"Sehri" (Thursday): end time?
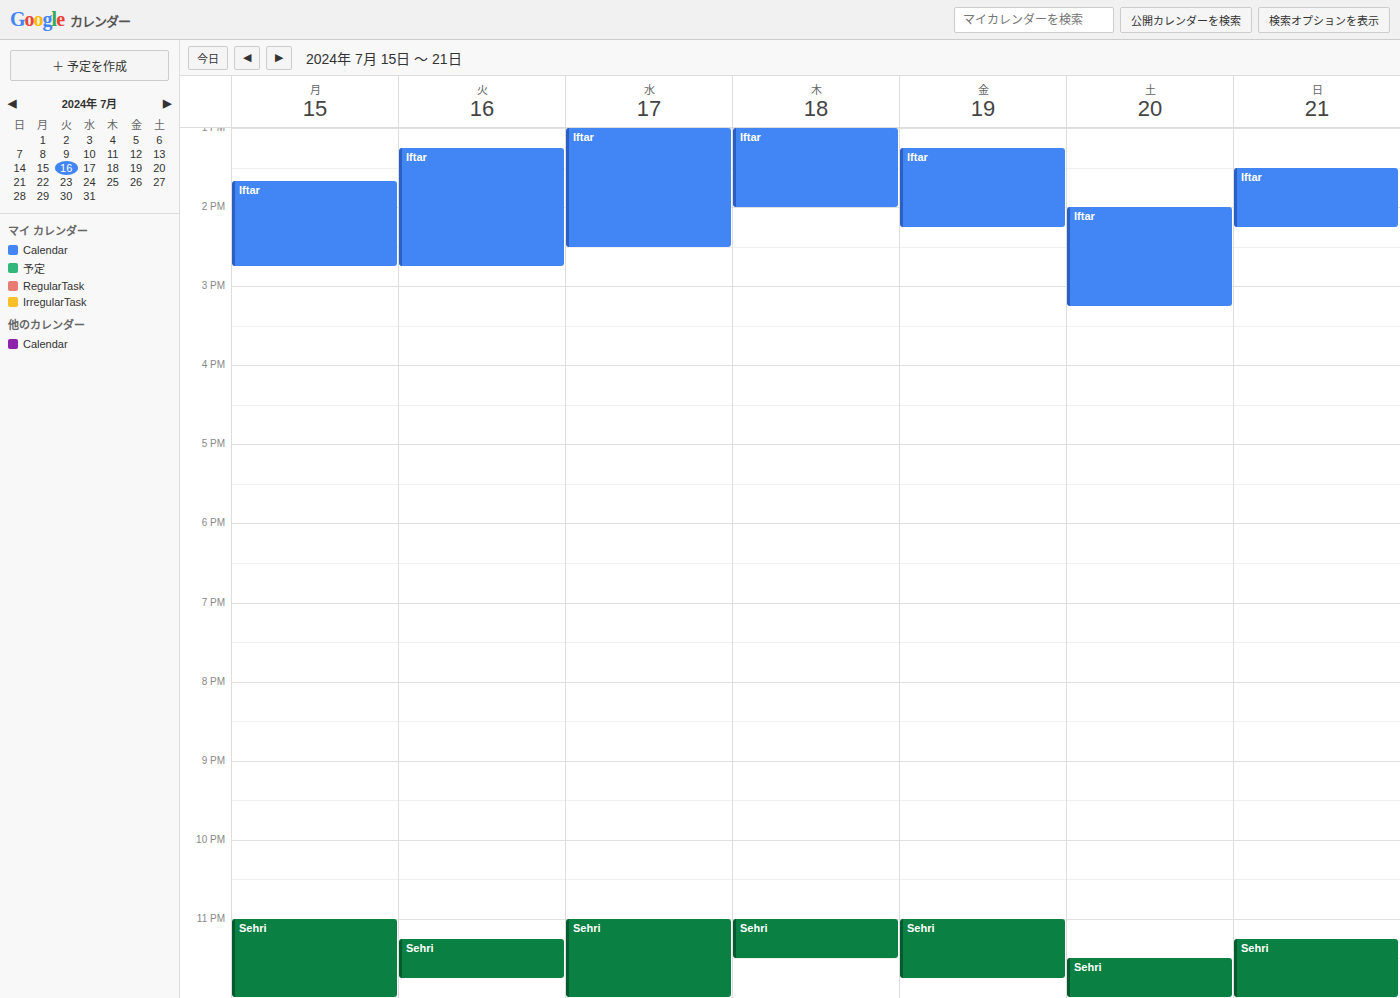
11:30 PM